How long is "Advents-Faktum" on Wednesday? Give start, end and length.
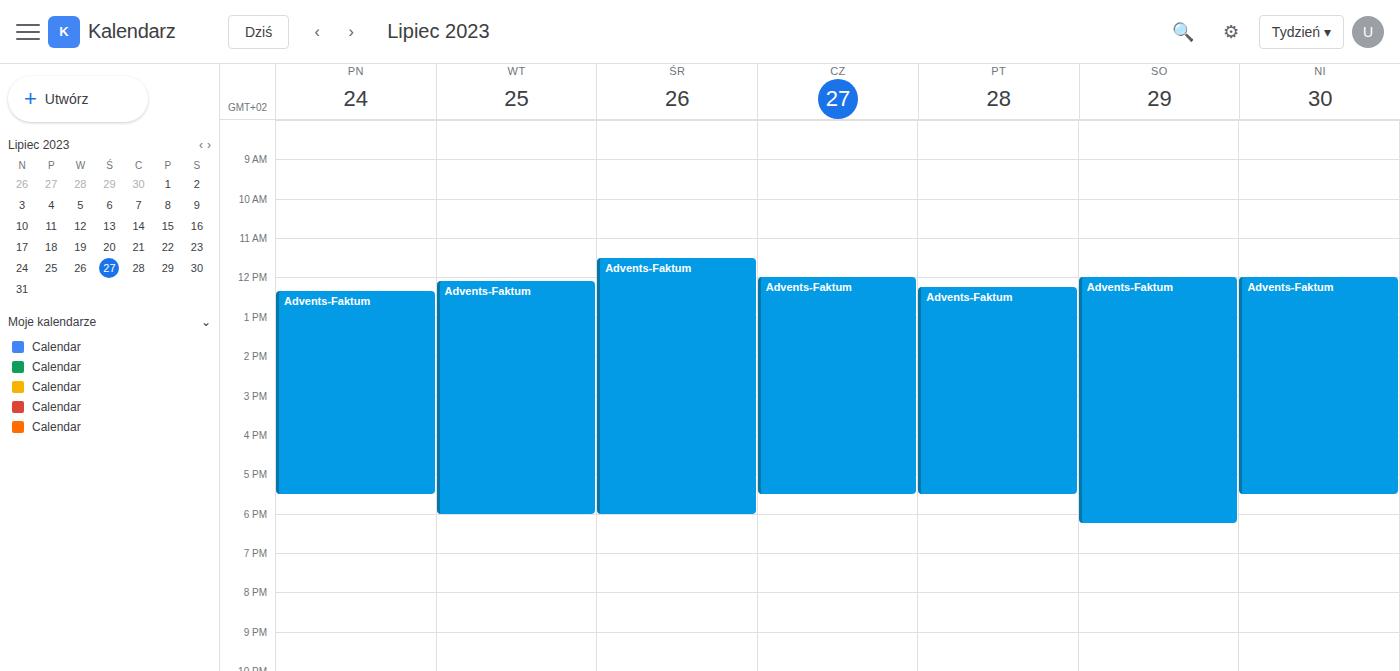
11:30 AM to 6:00 PM, 6 hours 30 minutes